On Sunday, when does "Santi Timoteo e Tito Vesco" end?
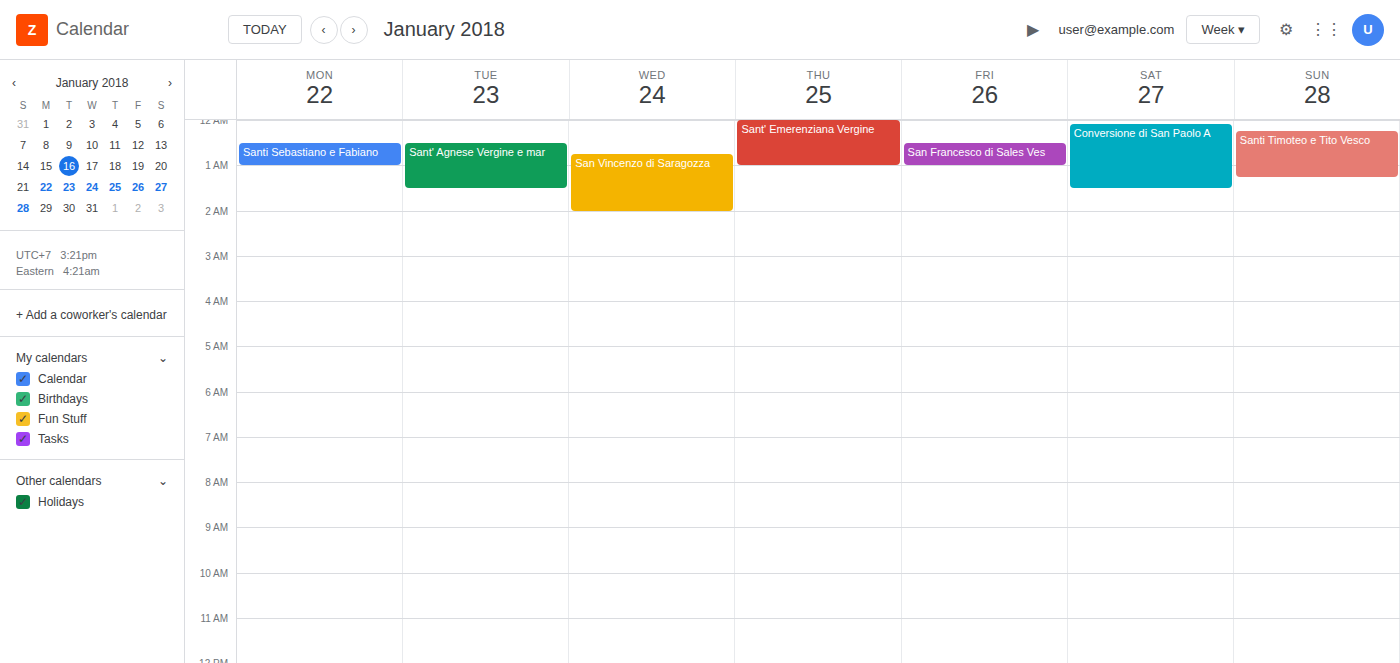
1:15 AM